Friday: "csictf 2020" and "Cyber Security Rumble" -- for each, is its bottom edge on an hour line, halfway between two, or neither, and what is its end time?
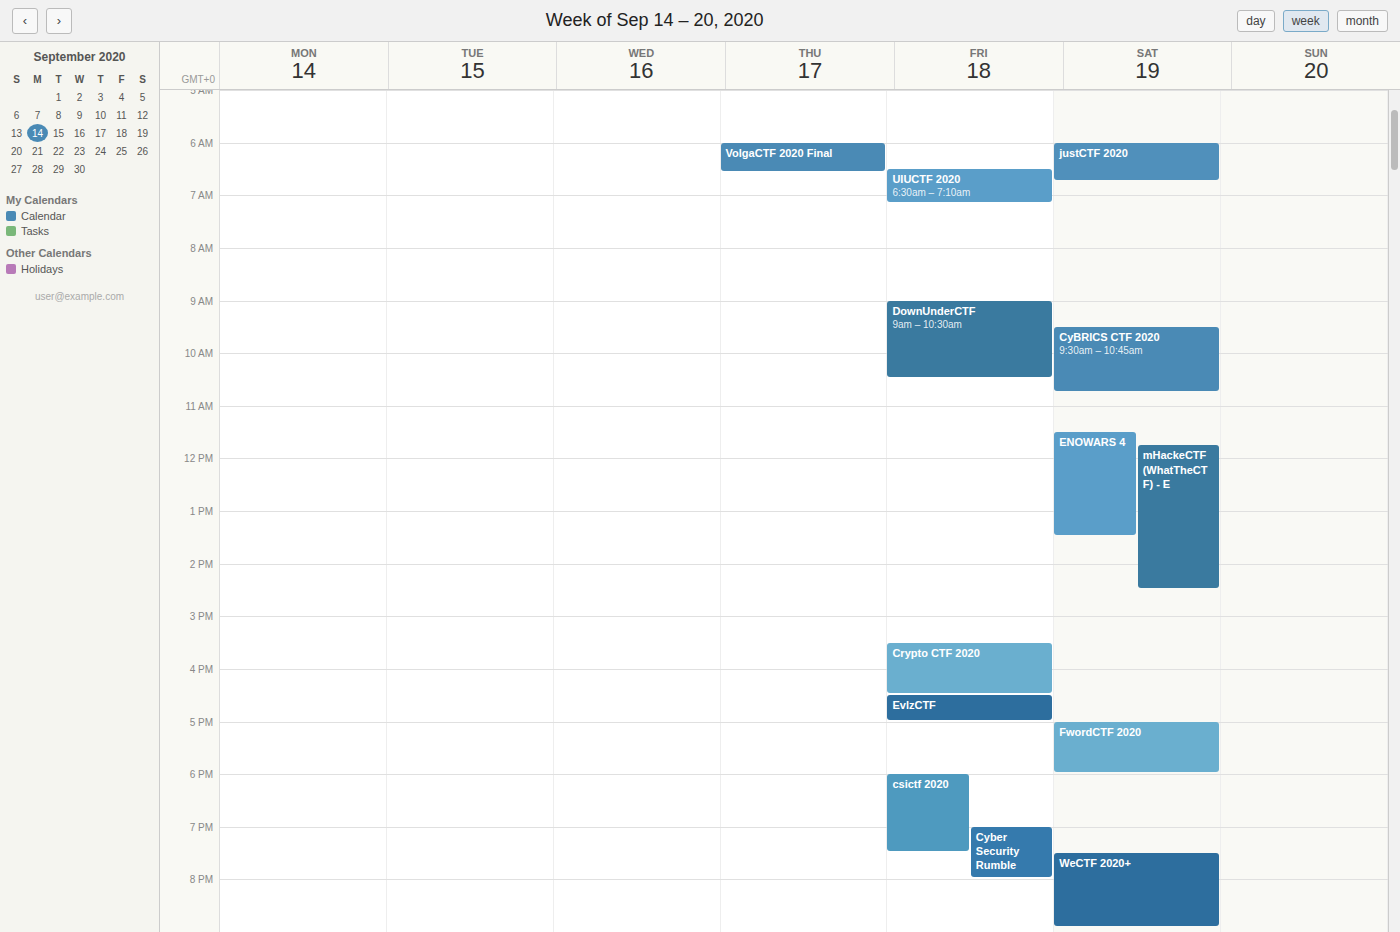
"csictf 2020": 7:30 PM, halfway between the 7 PM and 8 PM lines. "Cyber Security Rumble": 8:00 PM, exactly on the 8 PM line.